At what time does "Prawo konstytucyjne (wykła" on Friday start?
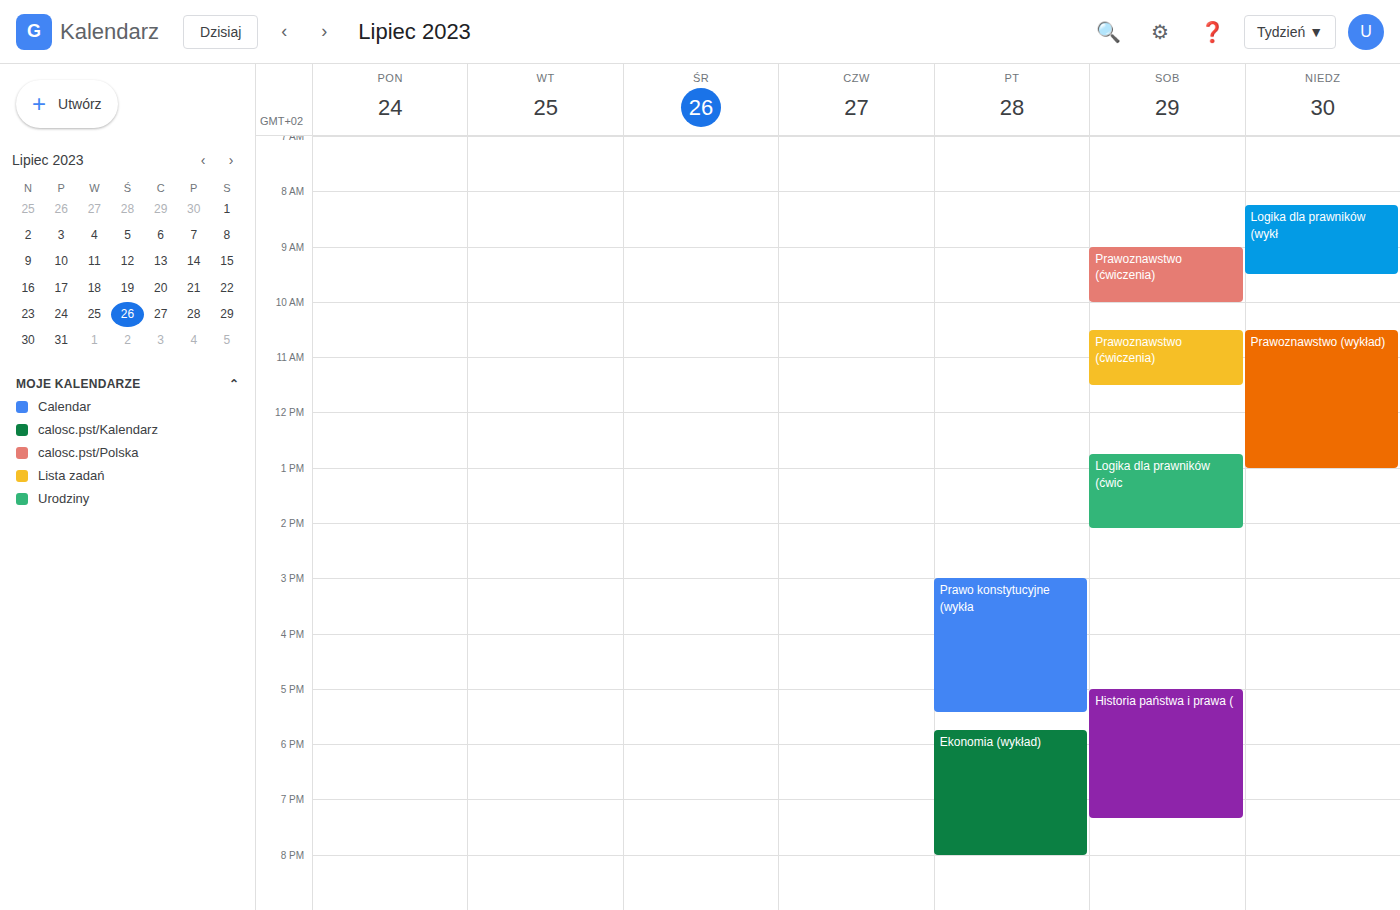
3:00 PM